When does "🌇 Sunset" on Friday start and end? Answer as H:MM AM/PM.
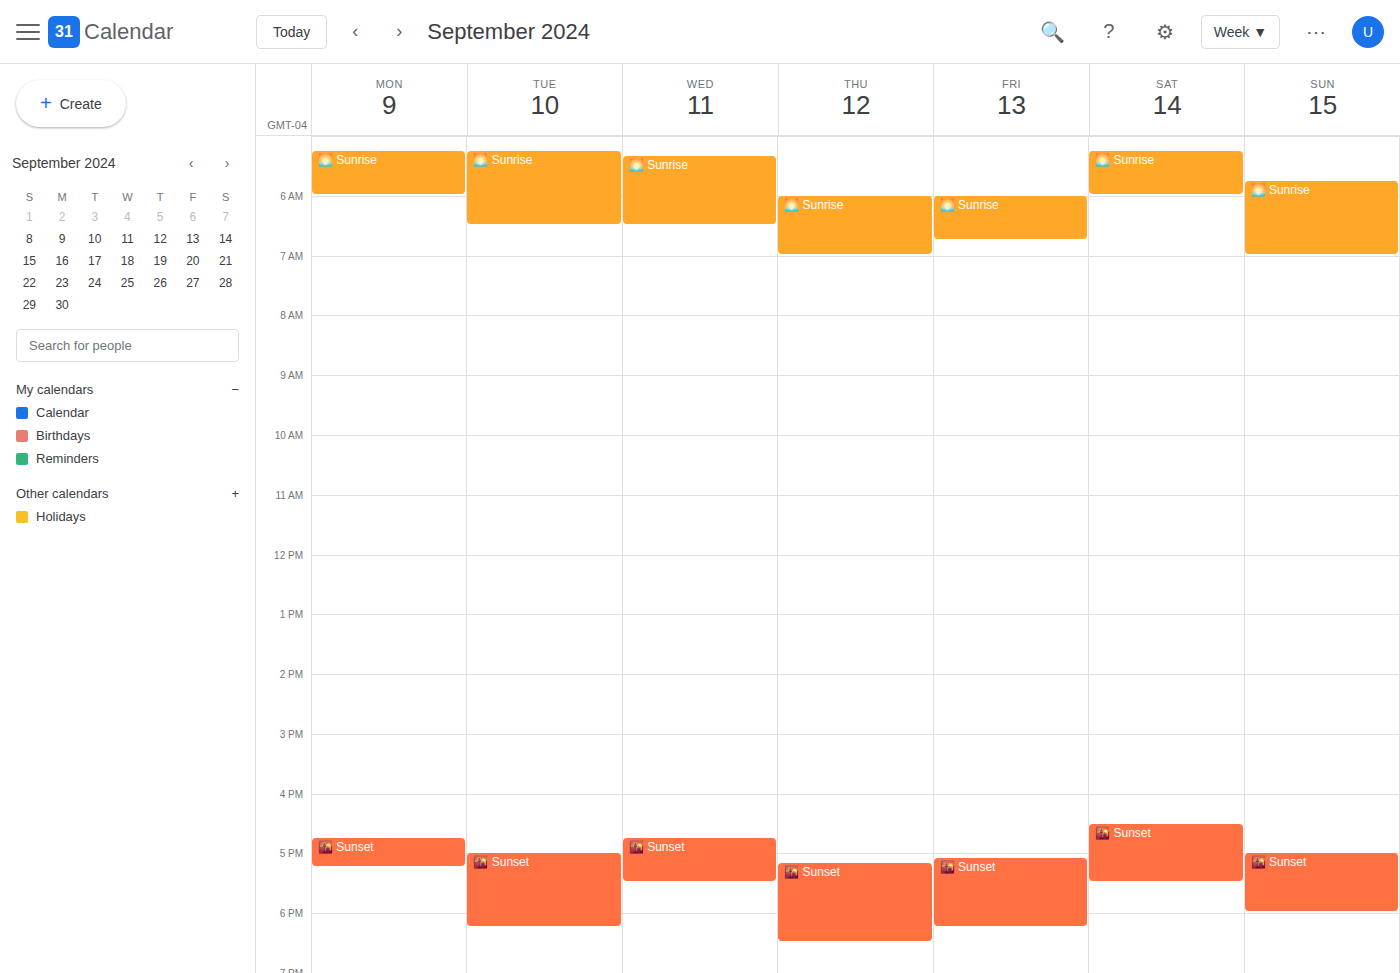
5:05 PM to 6:15 PM